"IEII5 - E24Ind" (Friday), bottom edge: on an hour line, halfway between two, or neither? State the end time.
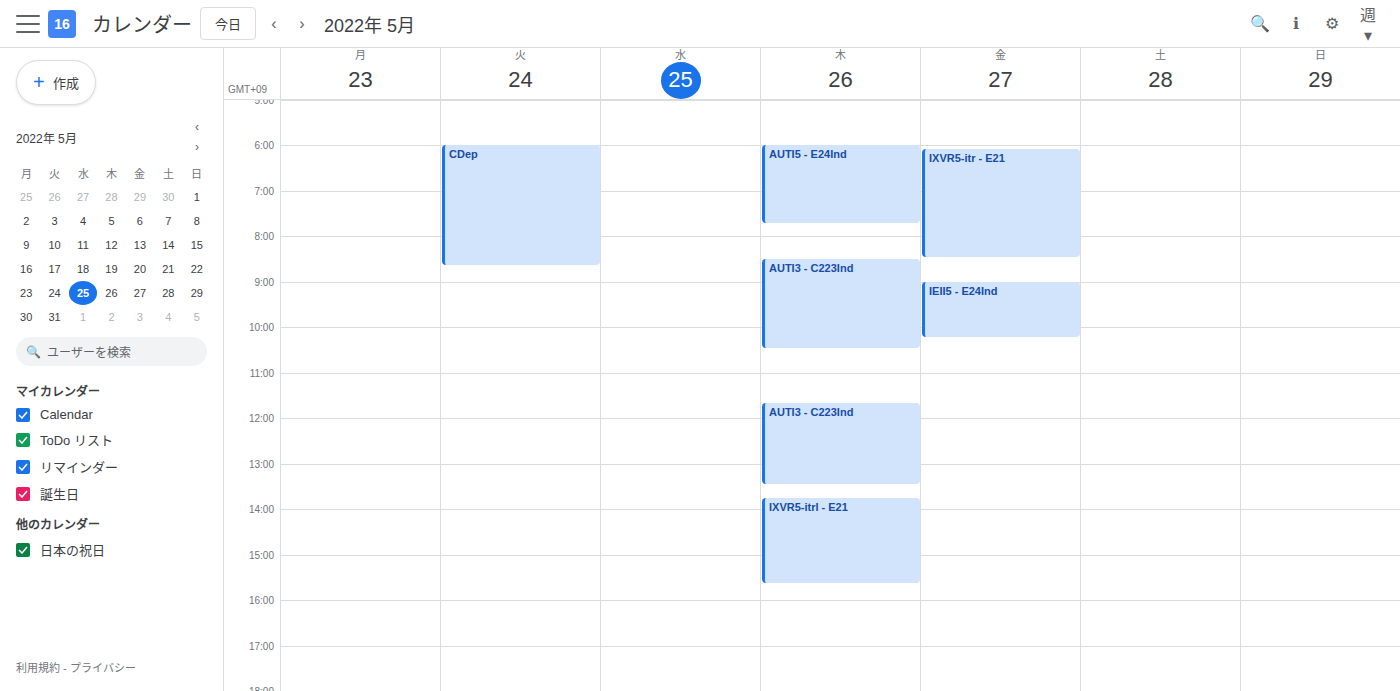
10:15 AM -- neither: a quarter of the way from the 10 AM line to the 11 AM line.